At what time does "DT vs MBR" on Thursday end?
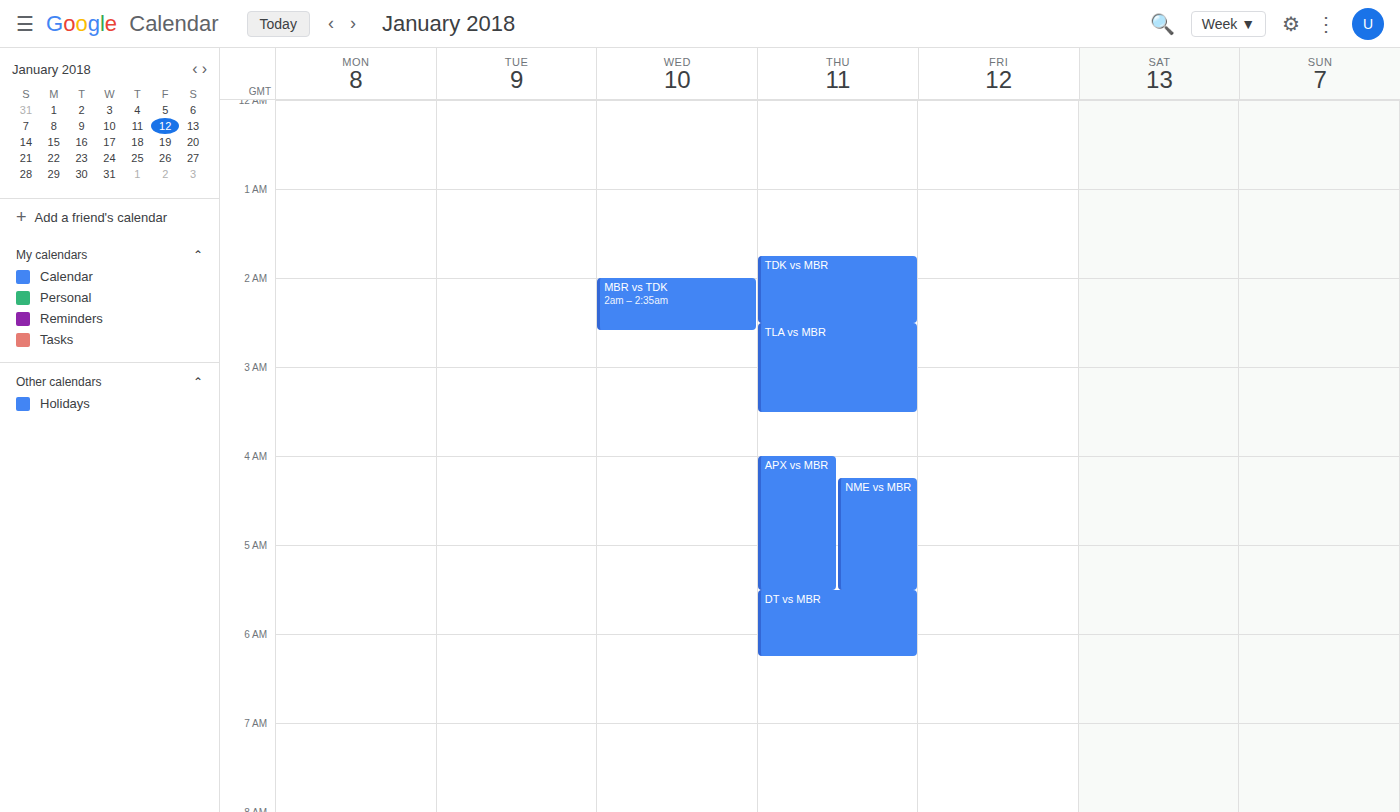
6:15 AM